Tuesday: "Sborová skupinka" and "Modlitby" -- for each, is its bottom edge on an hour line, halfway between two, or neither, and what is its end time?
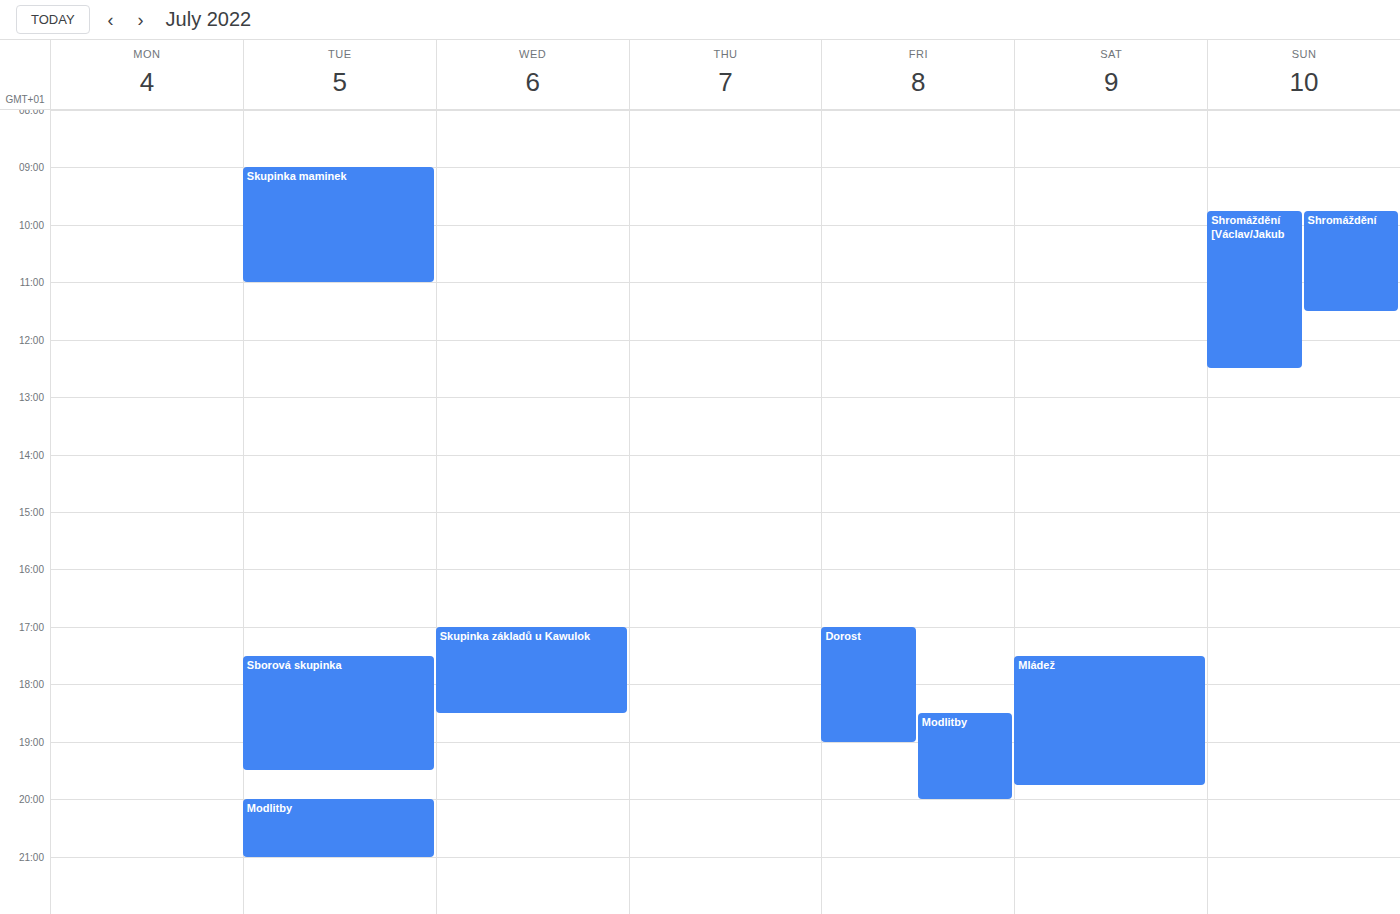
"Sborová skupinka": 7:30 PM, halfway between the 7 PM and 8 PM lines. "Modlitby": 9:00 PM, exactly on the 9 PM line.